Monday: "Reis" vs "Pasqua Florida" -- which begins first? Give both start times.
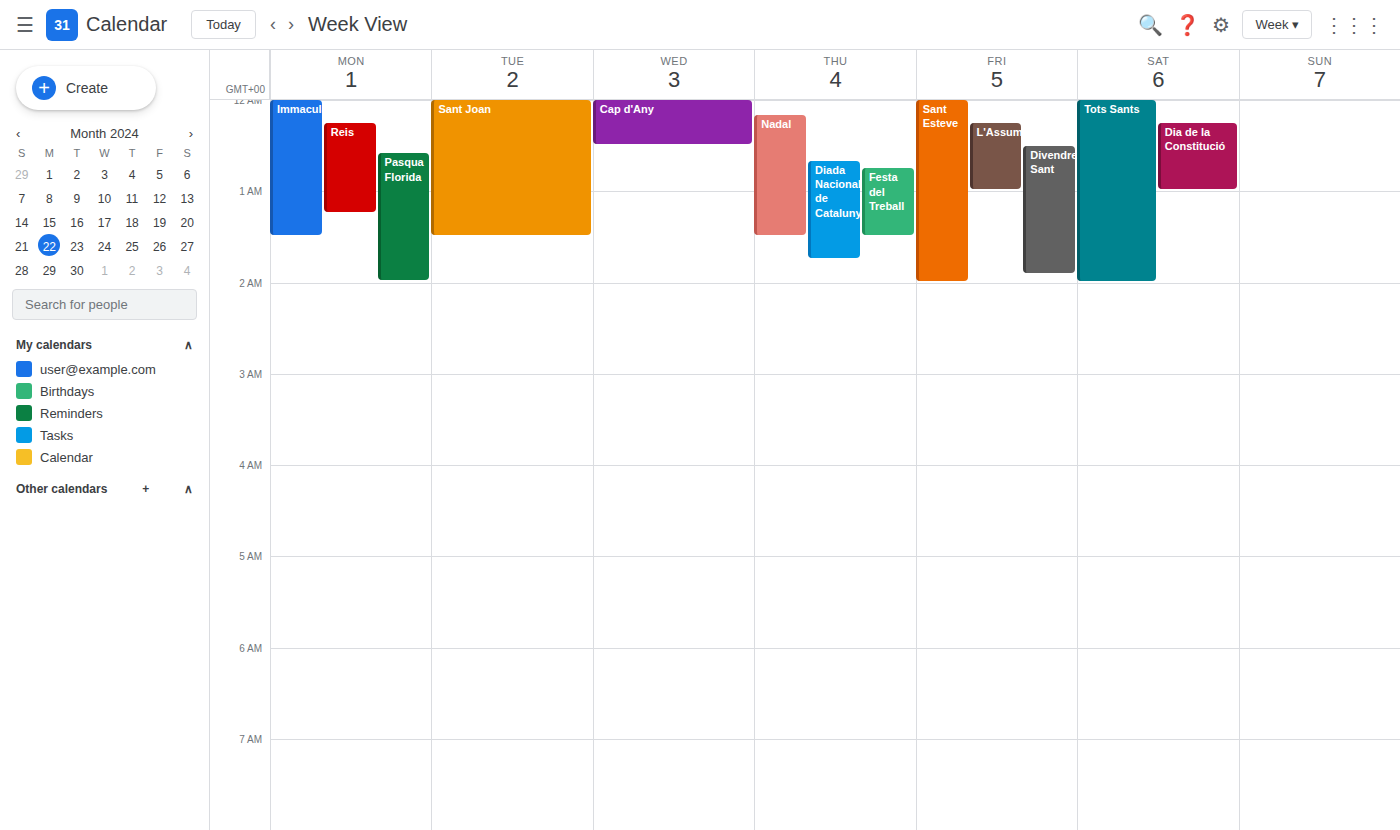
"Reis" 00:15; "Pasqua Florida" 00:35.